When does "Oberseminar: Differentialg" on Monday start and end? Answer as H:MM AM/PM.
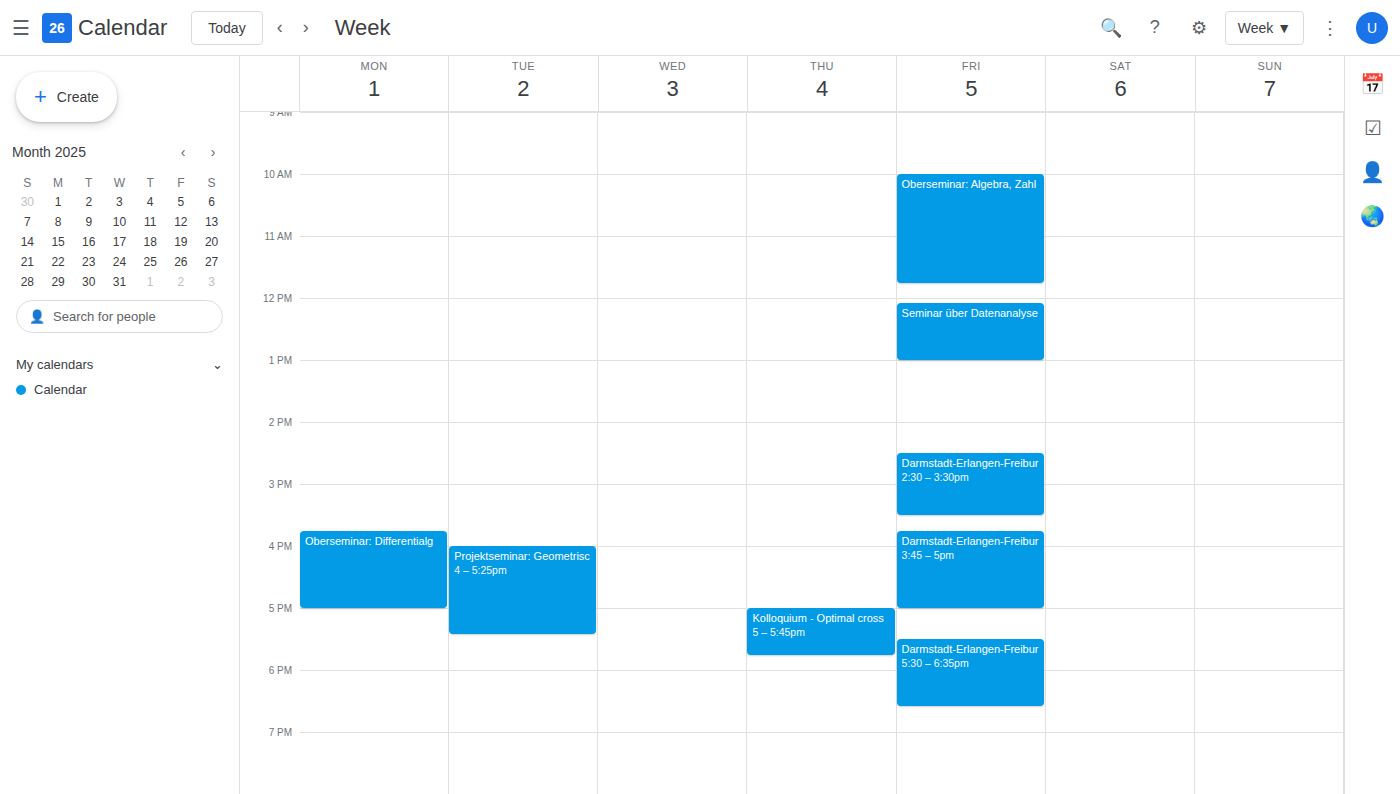
3:45 PM to 5:00 PM